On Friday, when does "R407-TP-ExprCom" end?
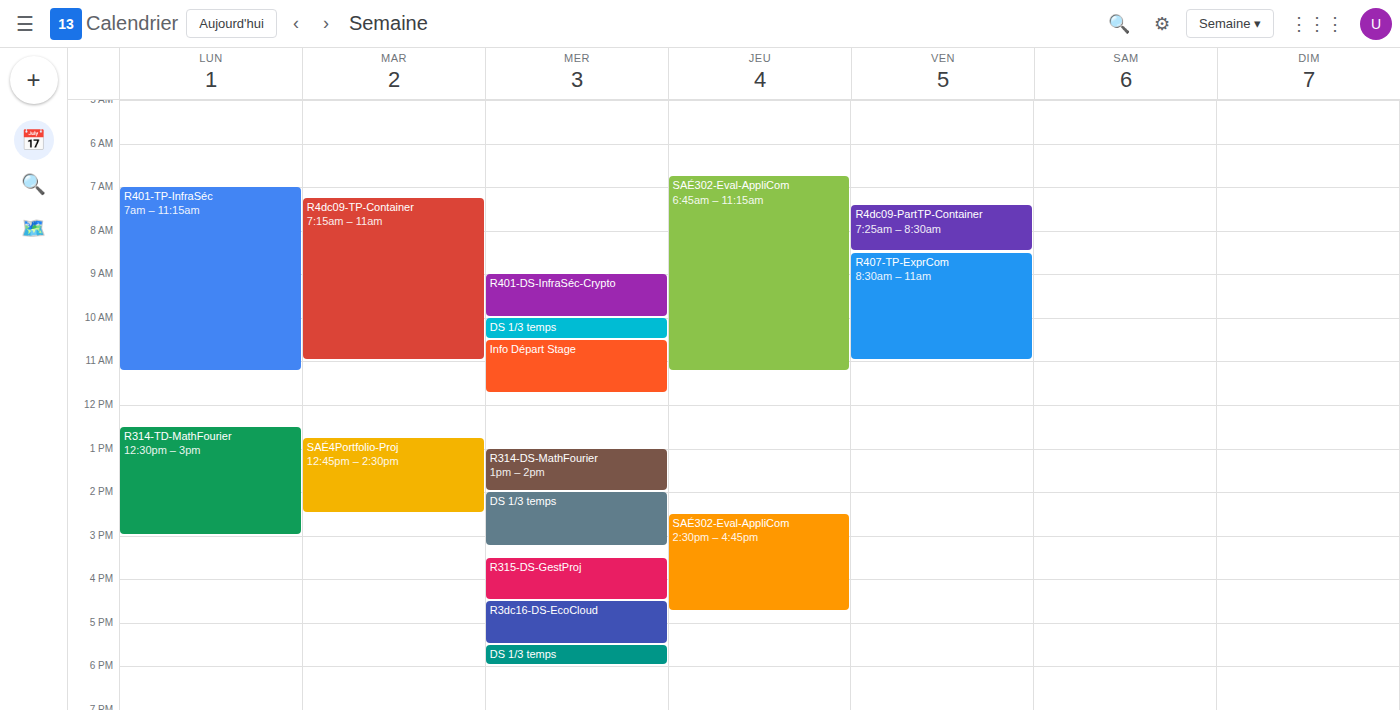
11:00 AM